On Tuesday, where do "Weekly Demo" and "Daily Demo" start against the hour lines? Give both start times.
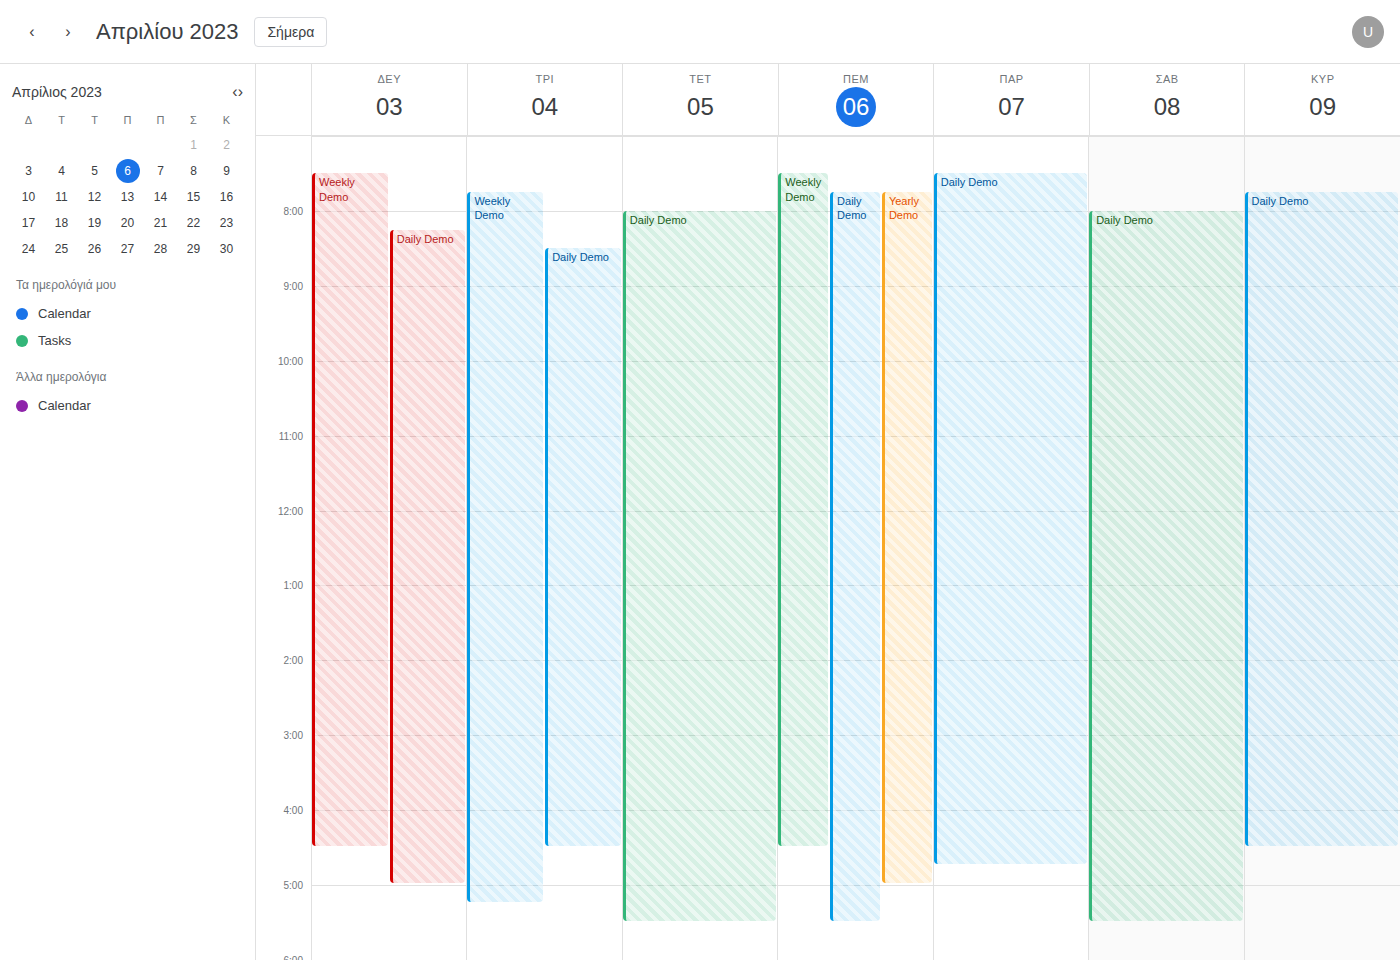
"Weekly Demo": 7:45 AM, neither: three quarters of the way from the 7 AM line to the 8 AM line. "Daily Demo": 8:30 AM, halfway between the 8 AM and 9 AM lines.